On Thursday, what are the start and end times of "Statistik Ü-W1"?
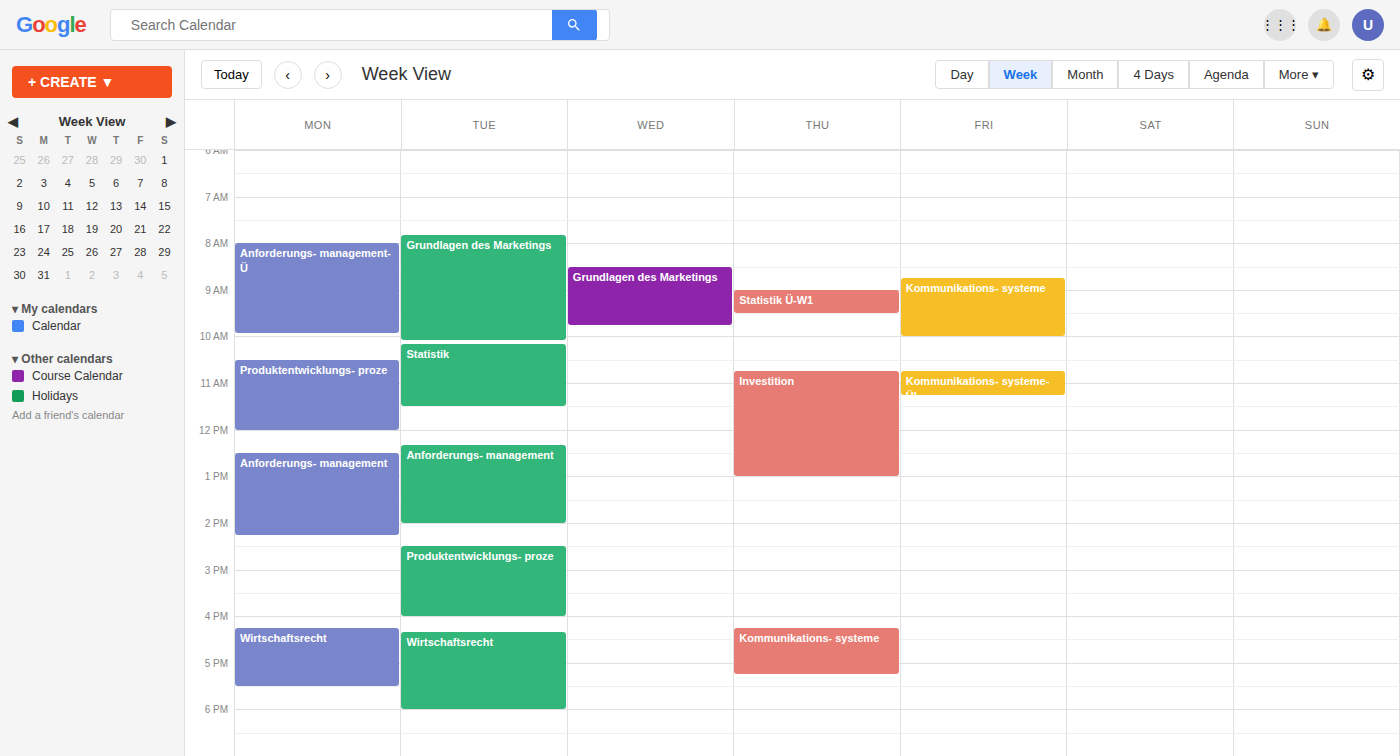
9:00 AM to 9:30 AM